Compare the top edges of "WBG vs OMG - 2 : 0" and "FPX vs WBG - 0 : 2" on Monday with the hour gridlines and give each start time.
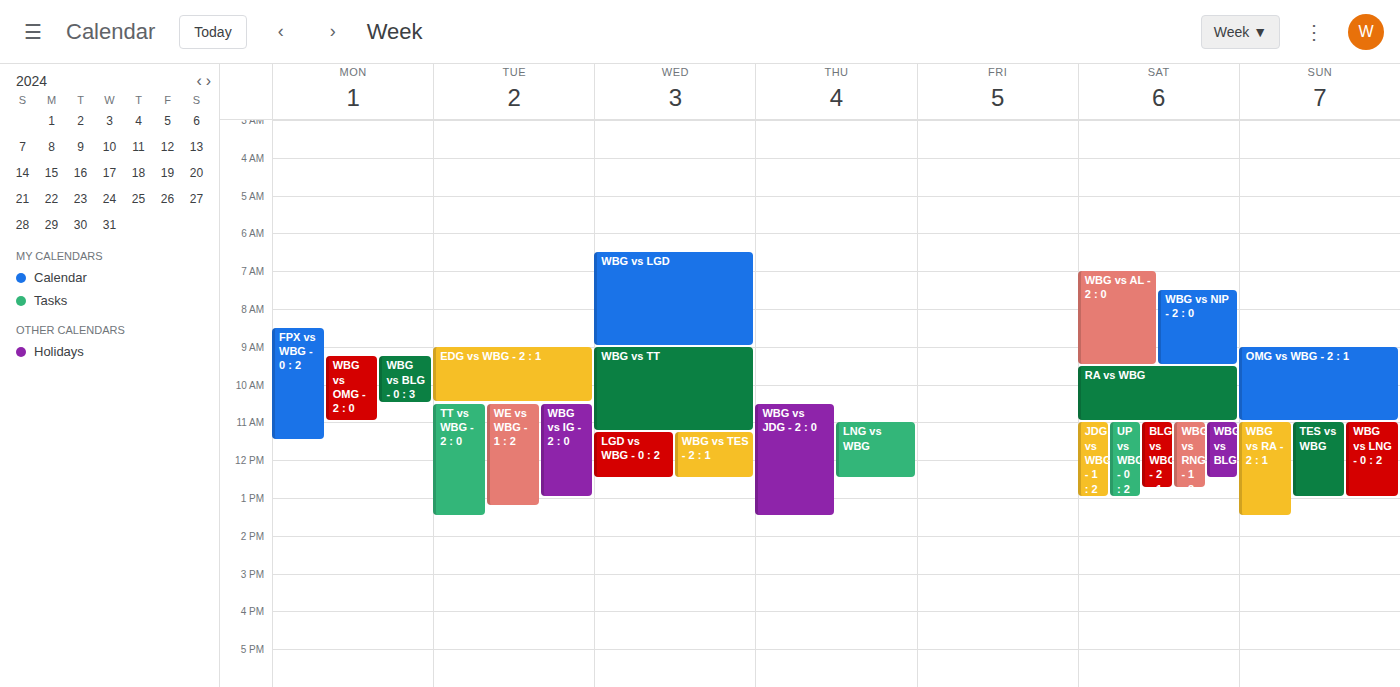
"WBG vs OMG - 2 : 0": 9:15 AM, neither: a quarter of the way from the 9 AM line to the 10 AM line. "FPX vs WBG - 0 : 2": 8:30 AM, halfway between the 8 AM and 9 AM lines.